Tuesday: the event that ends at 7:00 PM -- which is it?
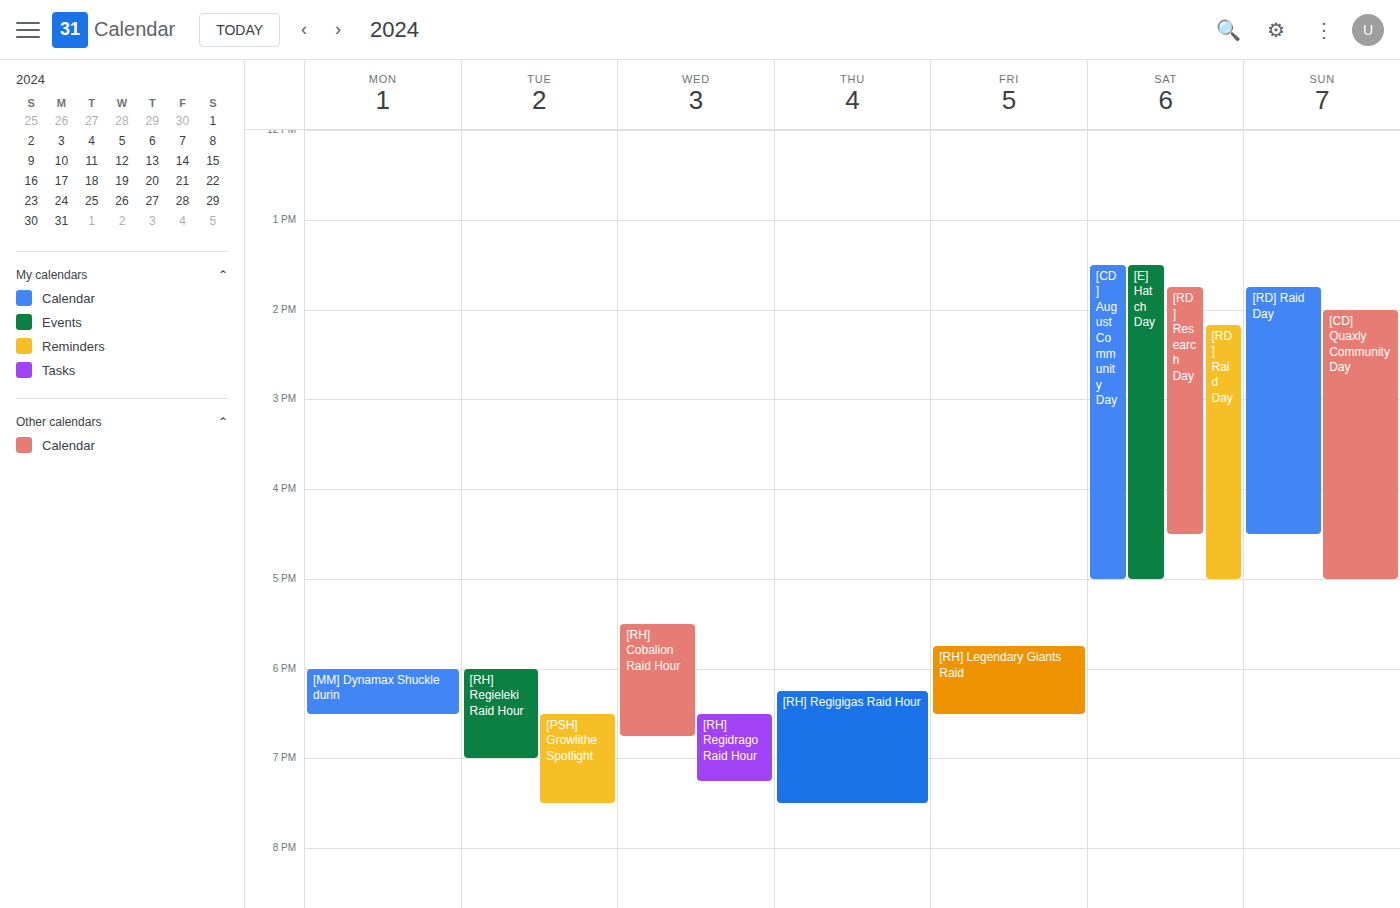
"[RH] Regieleki Raid Hour"